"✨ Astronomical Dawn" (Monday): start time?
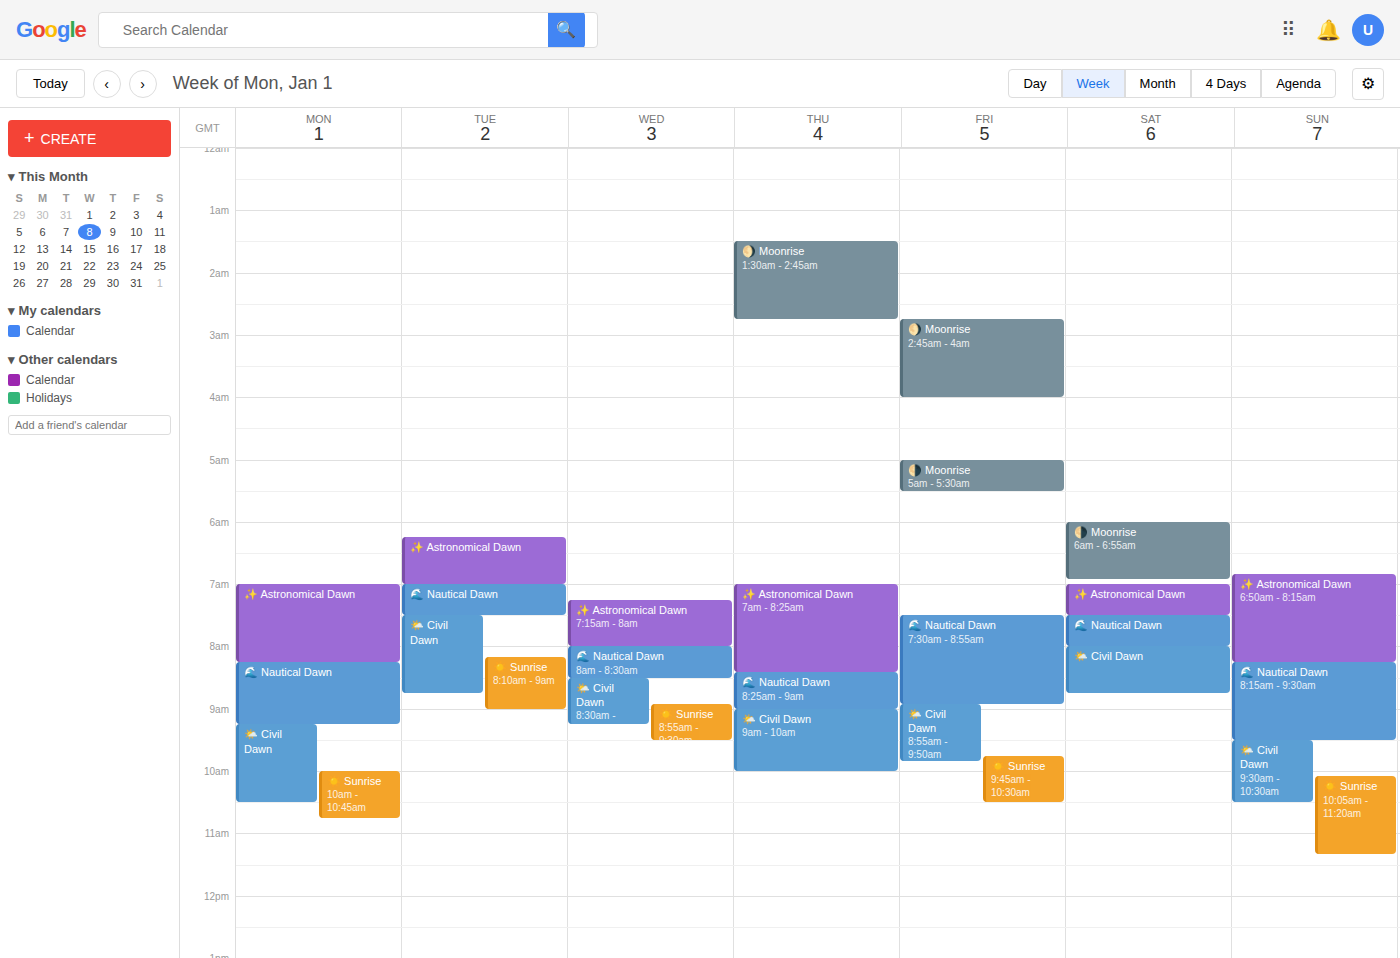
7:00 AM